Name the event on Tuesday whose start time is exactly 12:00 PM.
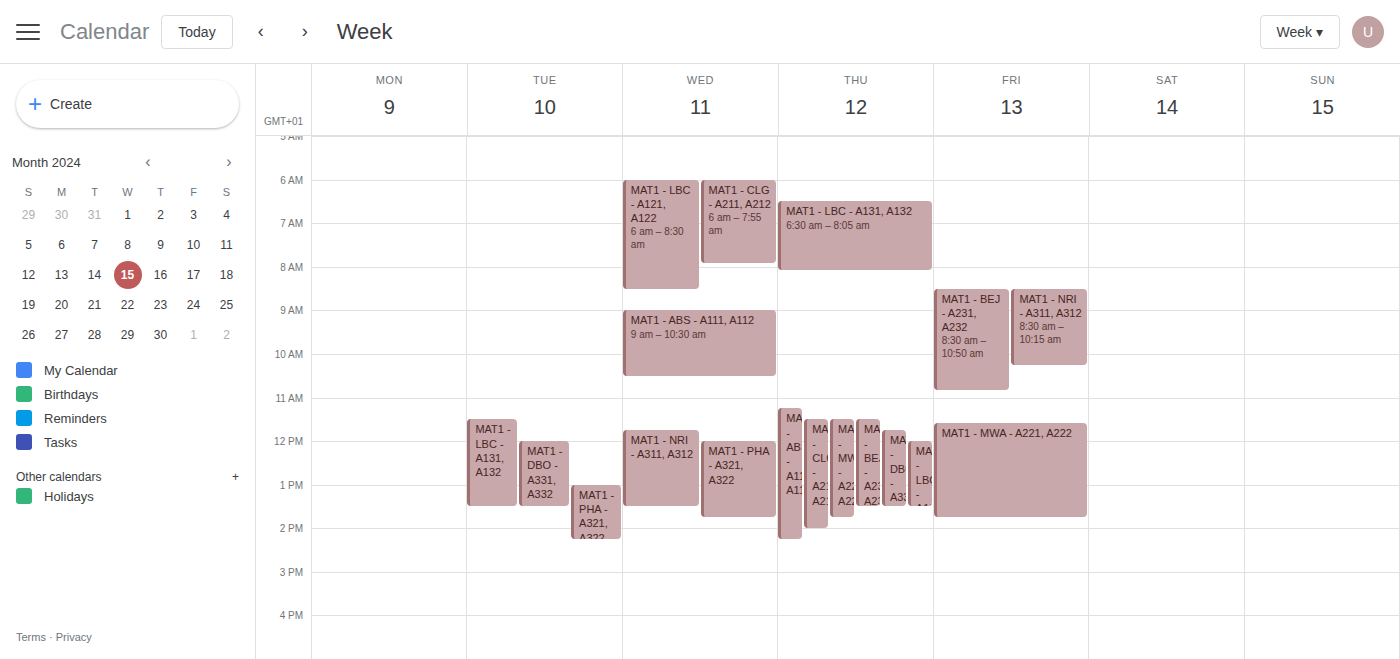
"MAT1 - DBO - A331, A332"